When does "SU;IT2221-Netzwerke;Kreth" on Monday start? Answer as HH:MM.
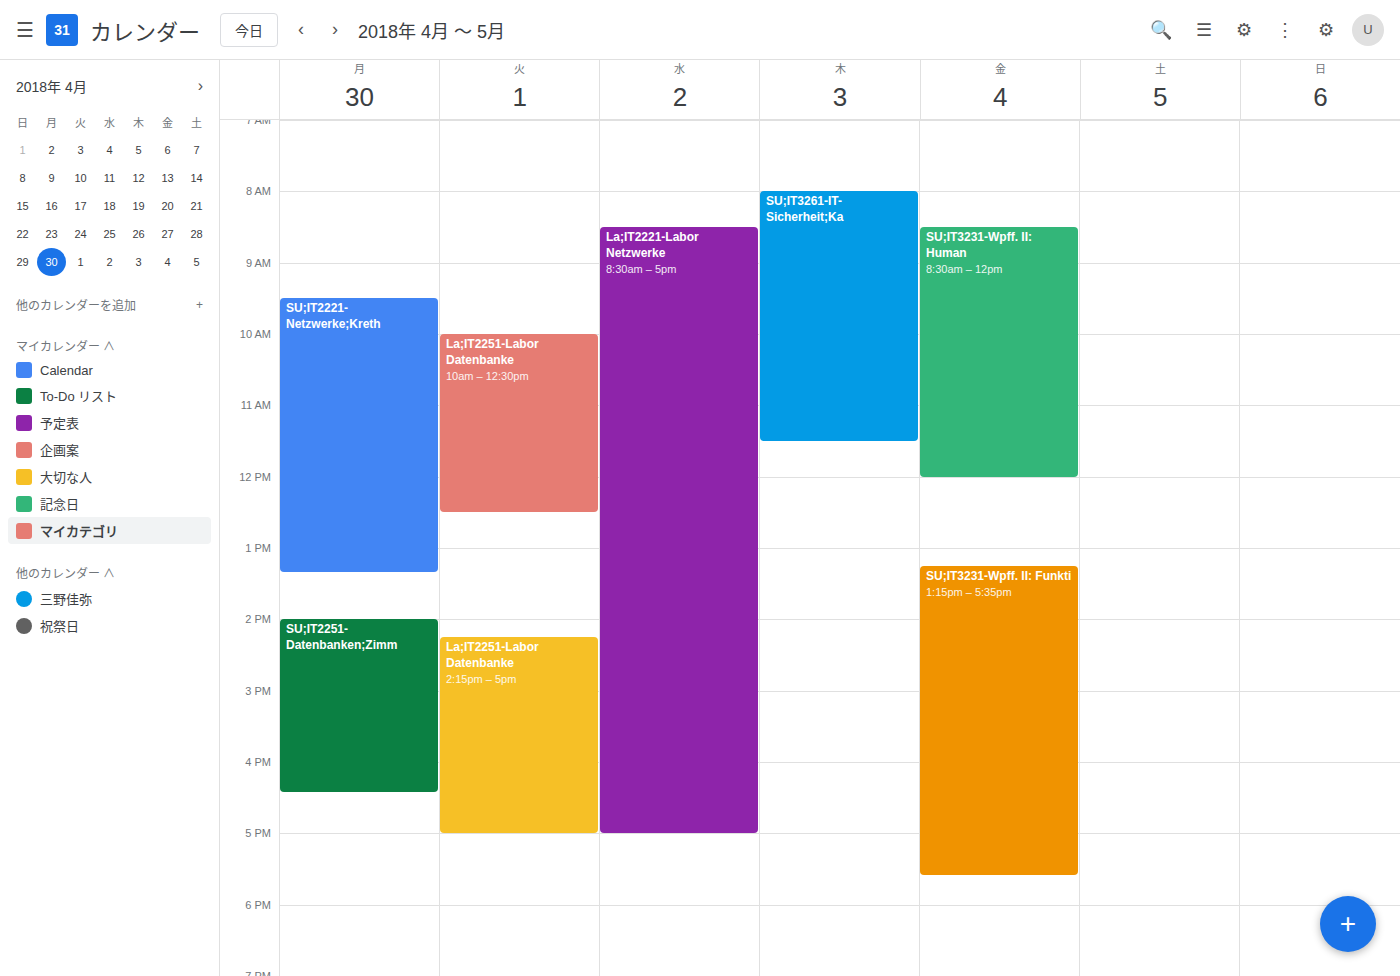
09:30